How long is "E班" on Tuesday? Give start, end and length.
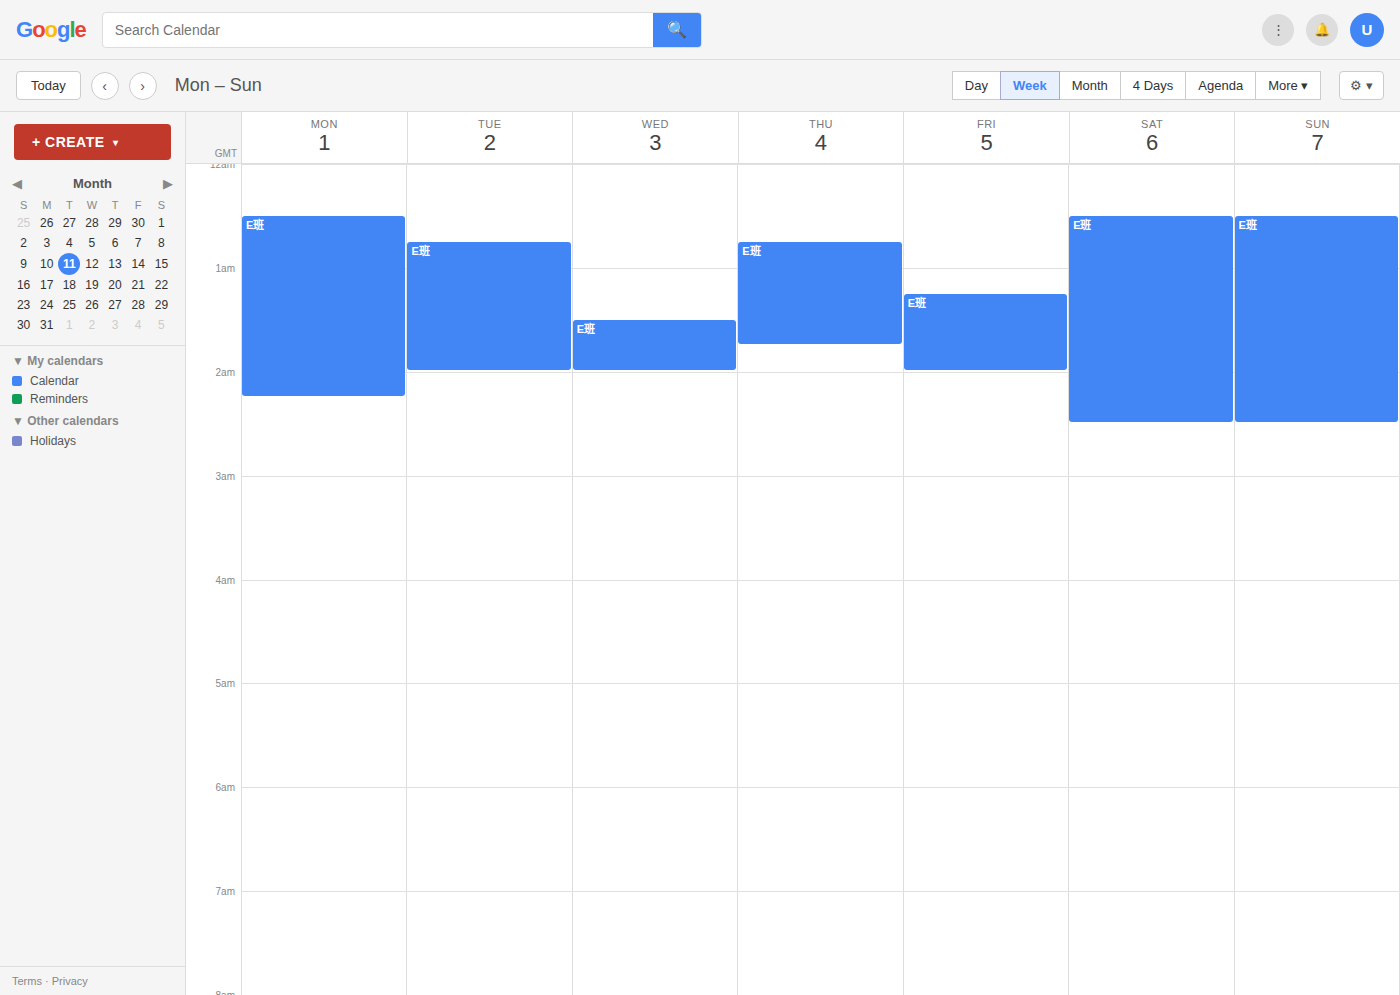
12:45 AM to 2:00 AM, 1 hour 15 minutes